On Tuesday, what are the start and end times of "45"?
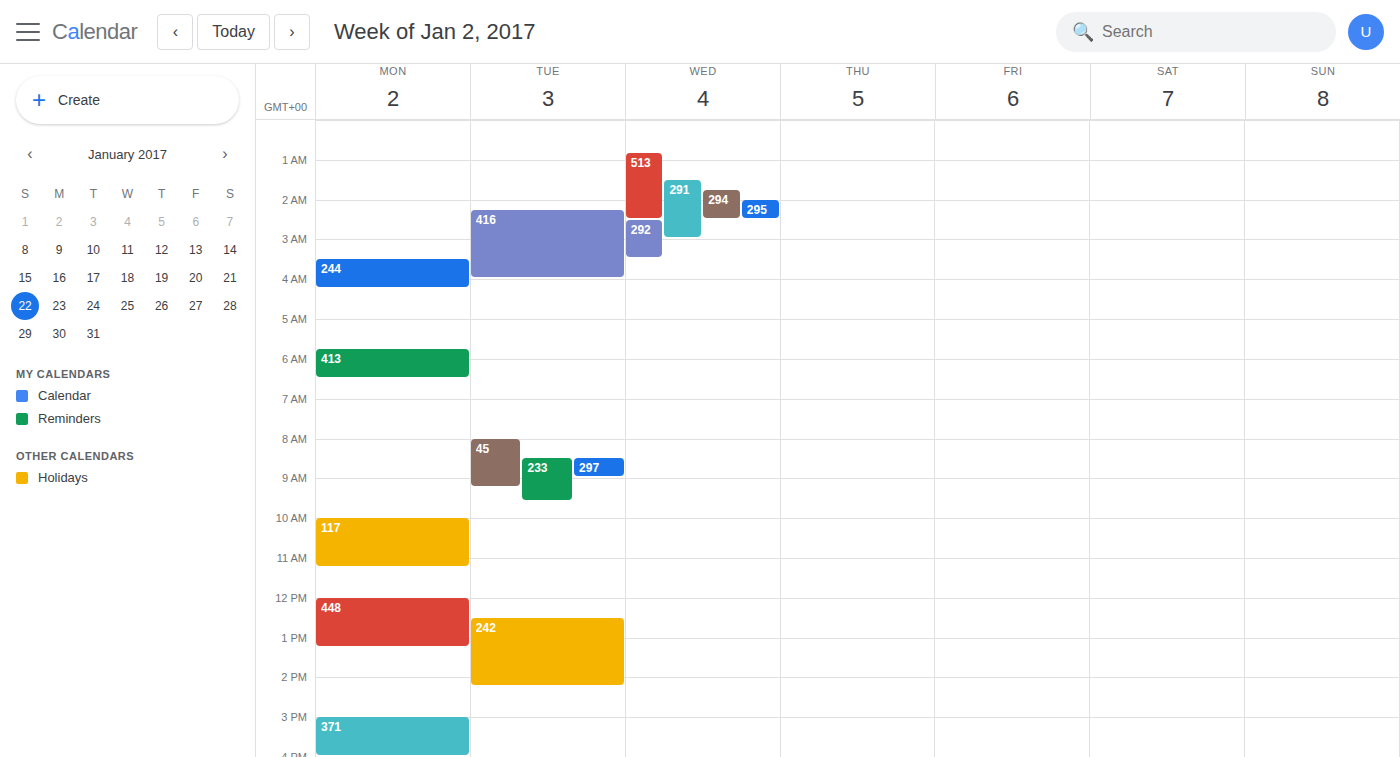
8:00 AM to 9:15 AM